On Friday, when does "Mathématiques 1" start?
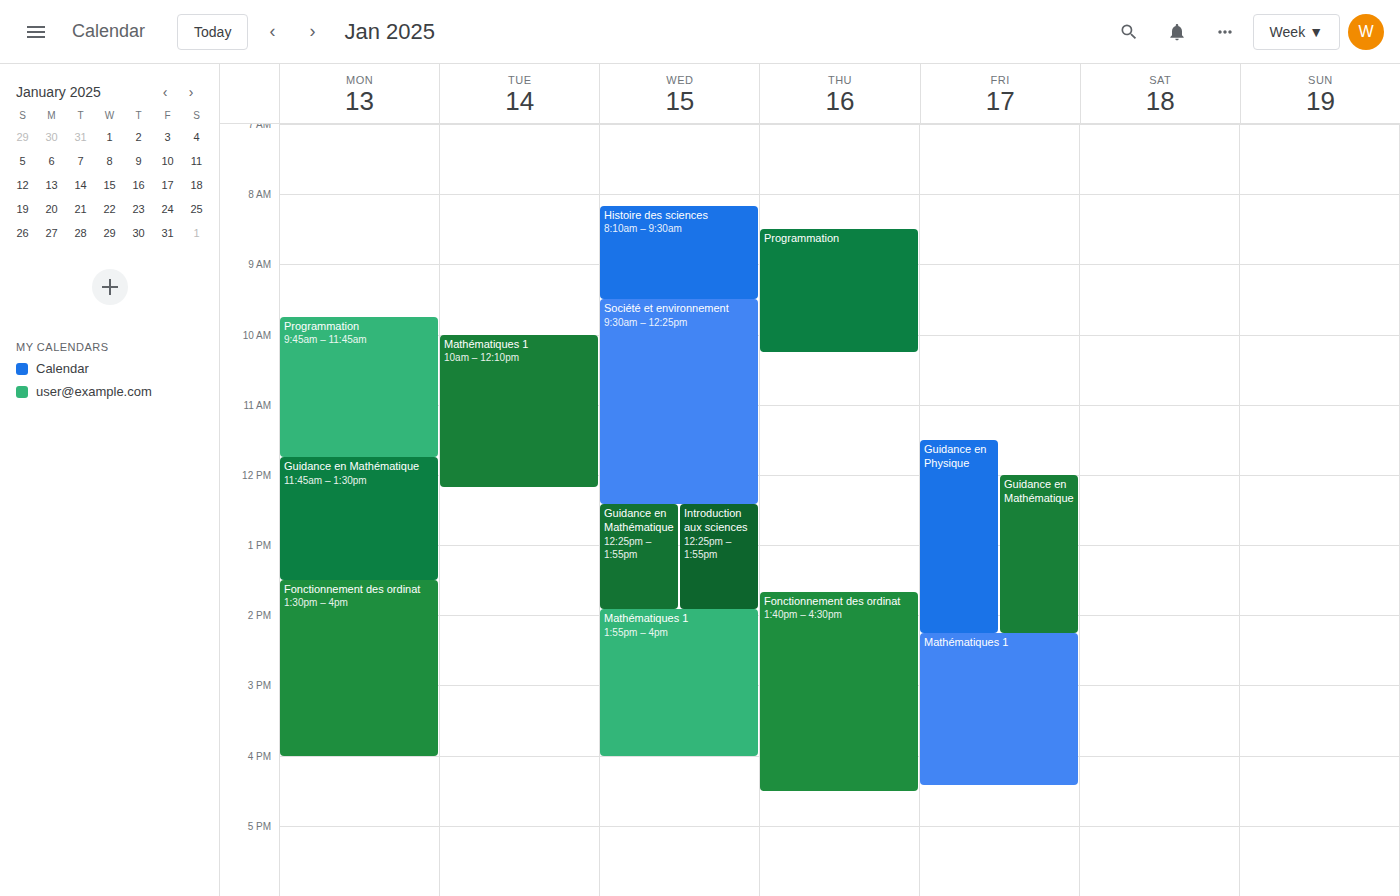
2:15 PM